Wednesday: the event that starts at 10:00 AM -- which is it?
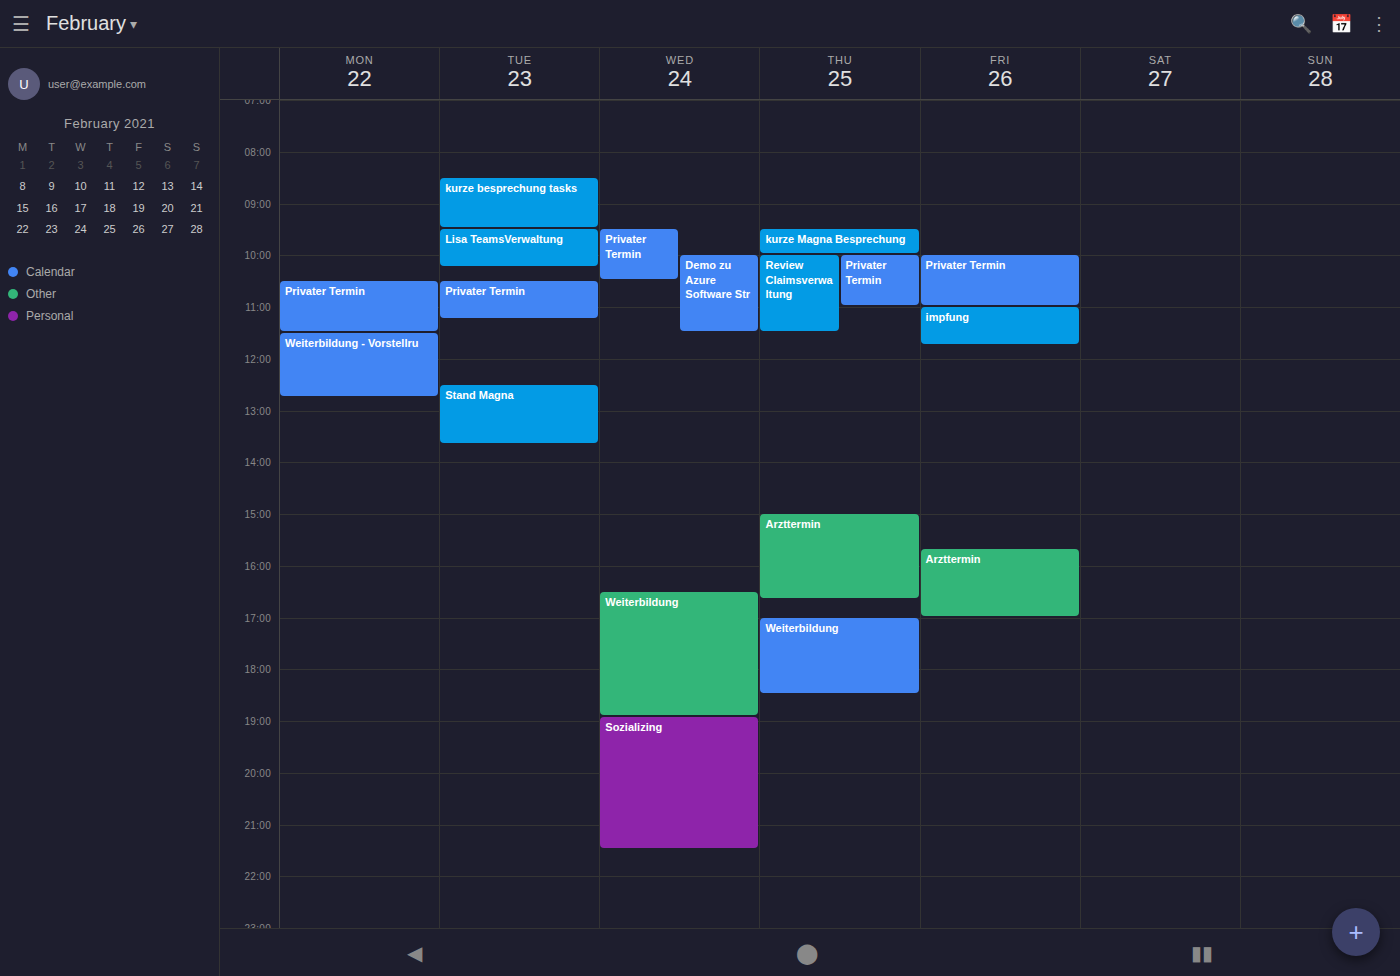
"Demo zu Azure Software Str"